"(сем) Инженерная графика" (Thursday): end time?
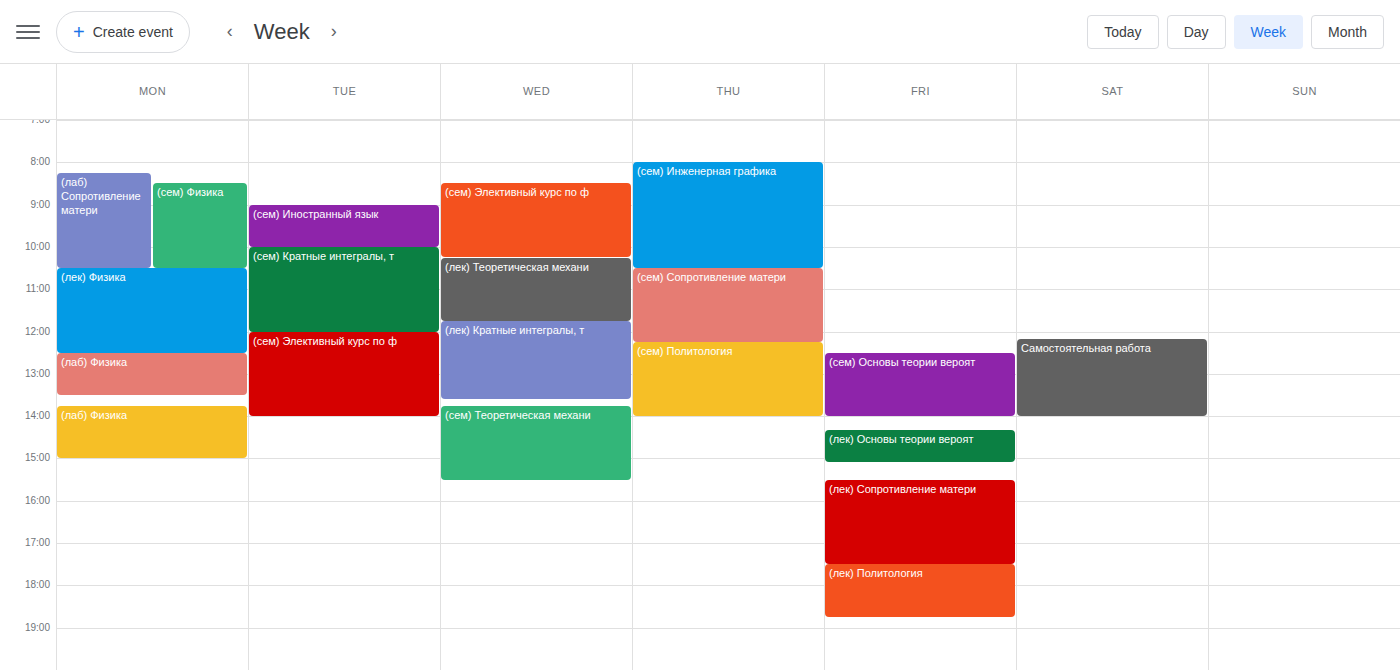
10:30 AM